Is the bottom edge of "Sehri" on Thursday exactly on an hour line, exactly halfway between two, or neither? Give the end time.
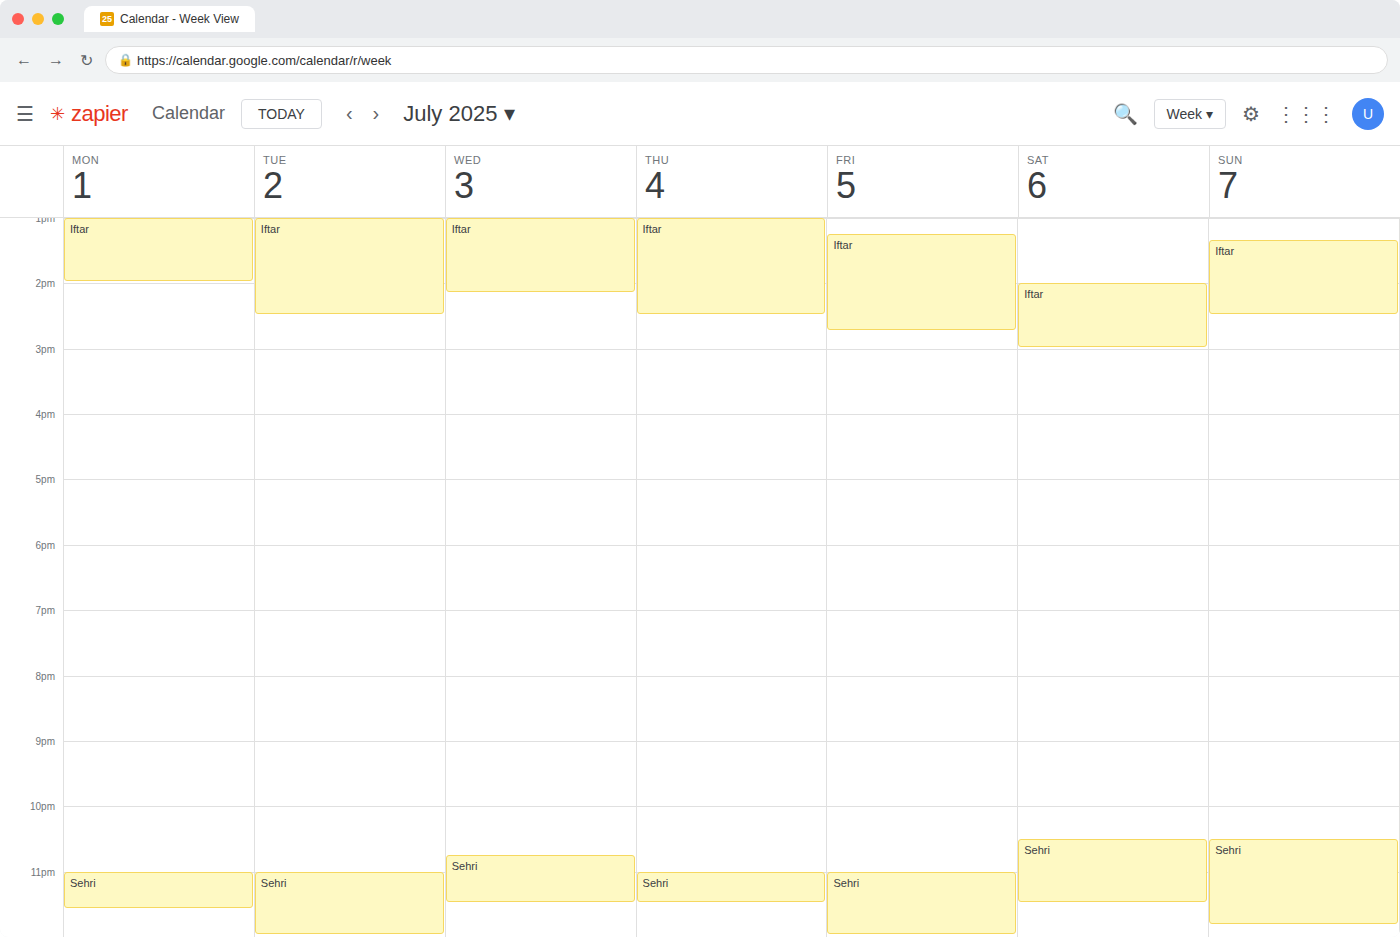
11:30 PM -- halfway between the 11 PM and 12 AM lines.